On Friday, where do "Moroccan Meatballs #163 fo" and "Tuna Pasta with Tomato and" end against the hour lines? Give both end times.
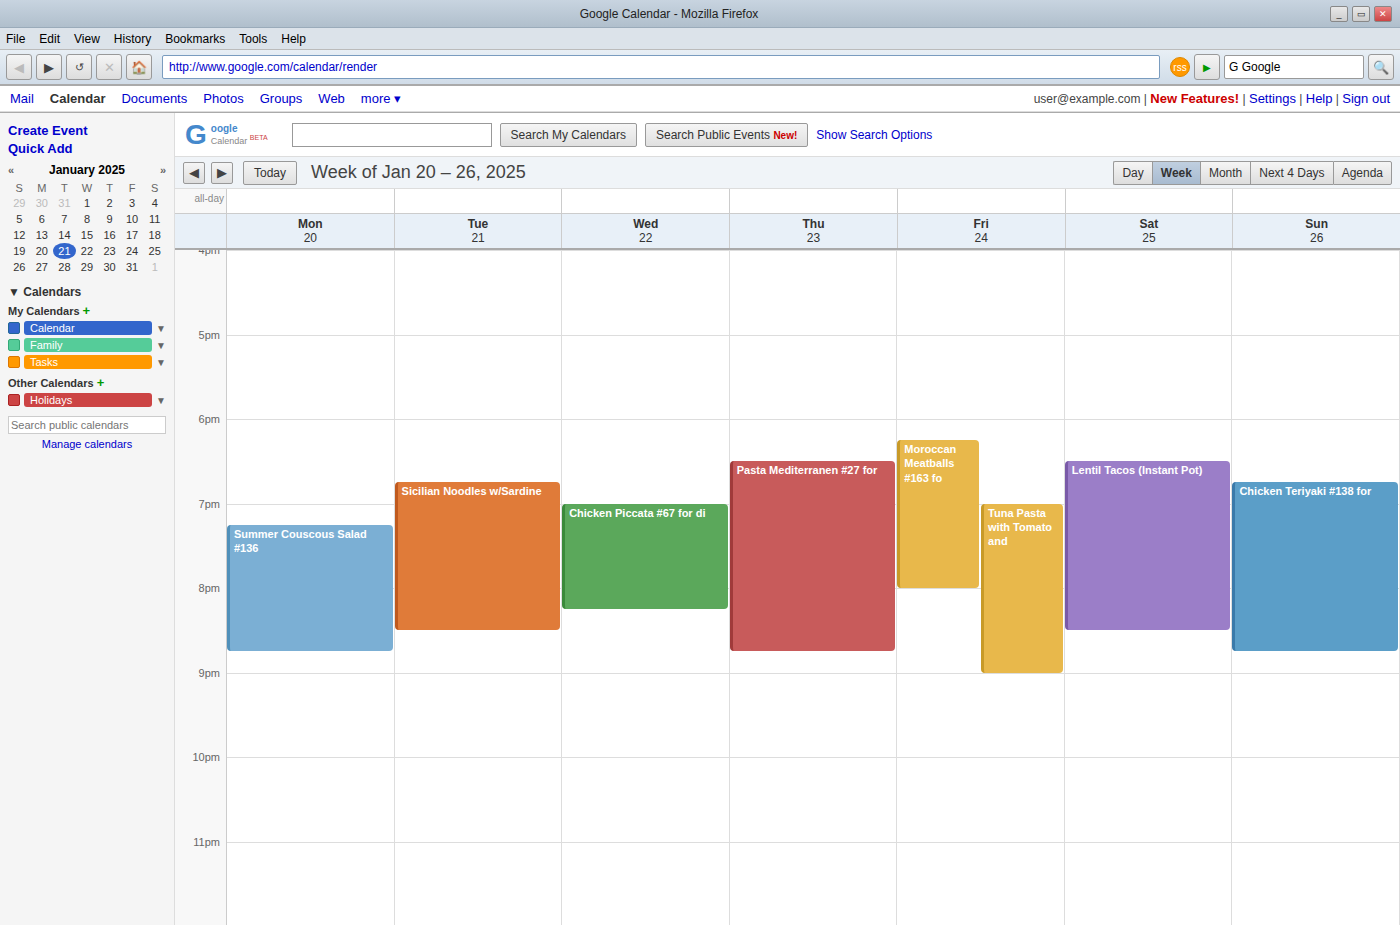
"Moroccan Meatballs #163 fo": 8:00 PM, exactly on the 8 PM line. "Tuna Pasta with Tomato and": 9:00 PM, exactly on the 9 PM line.